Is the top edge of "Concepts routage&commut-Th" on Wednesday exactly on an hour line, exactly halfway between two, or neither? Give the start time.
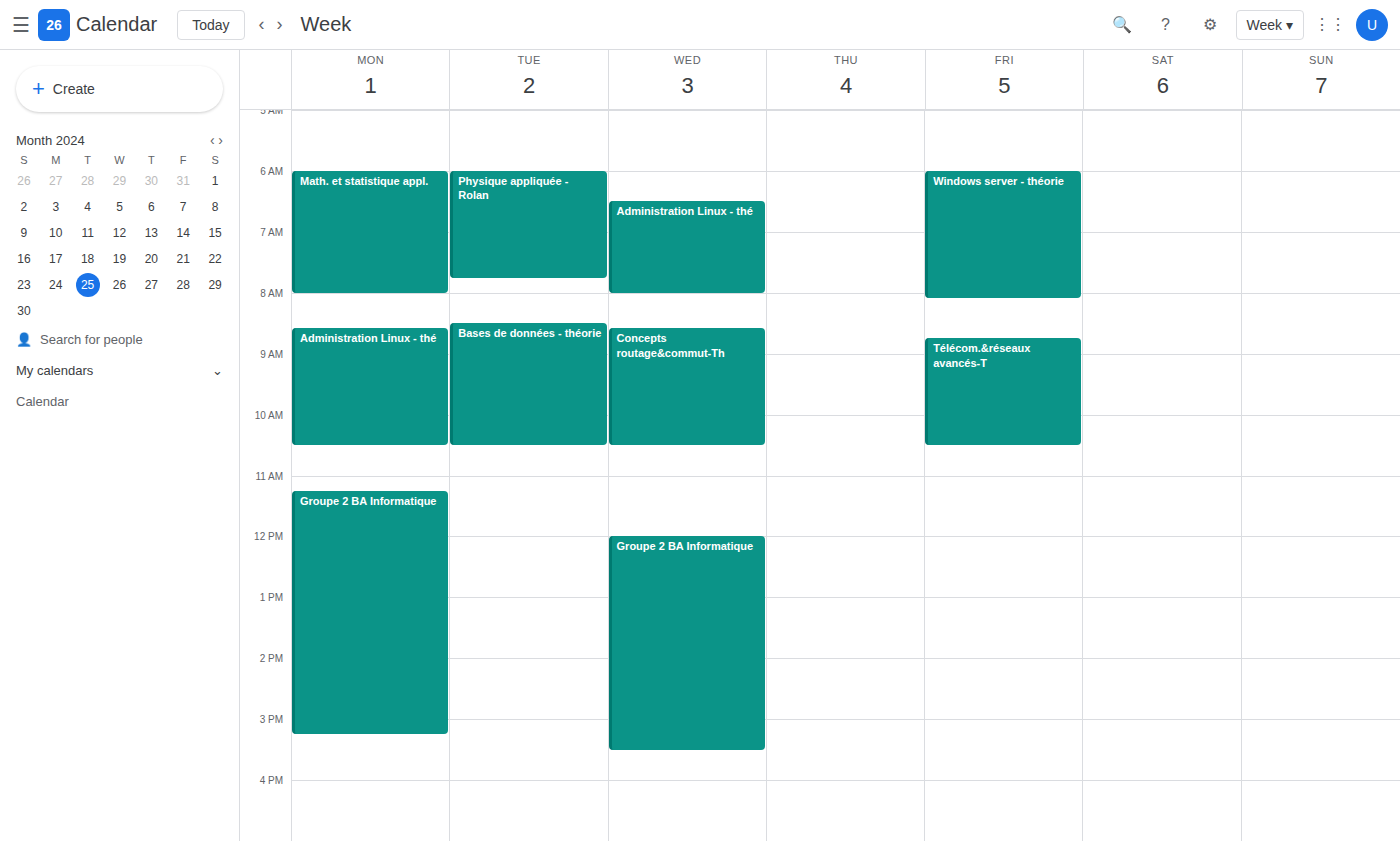
8:35 AM -- neither: 35 minutes below the 8 AM line and 25 minutes above the 9 AM line.